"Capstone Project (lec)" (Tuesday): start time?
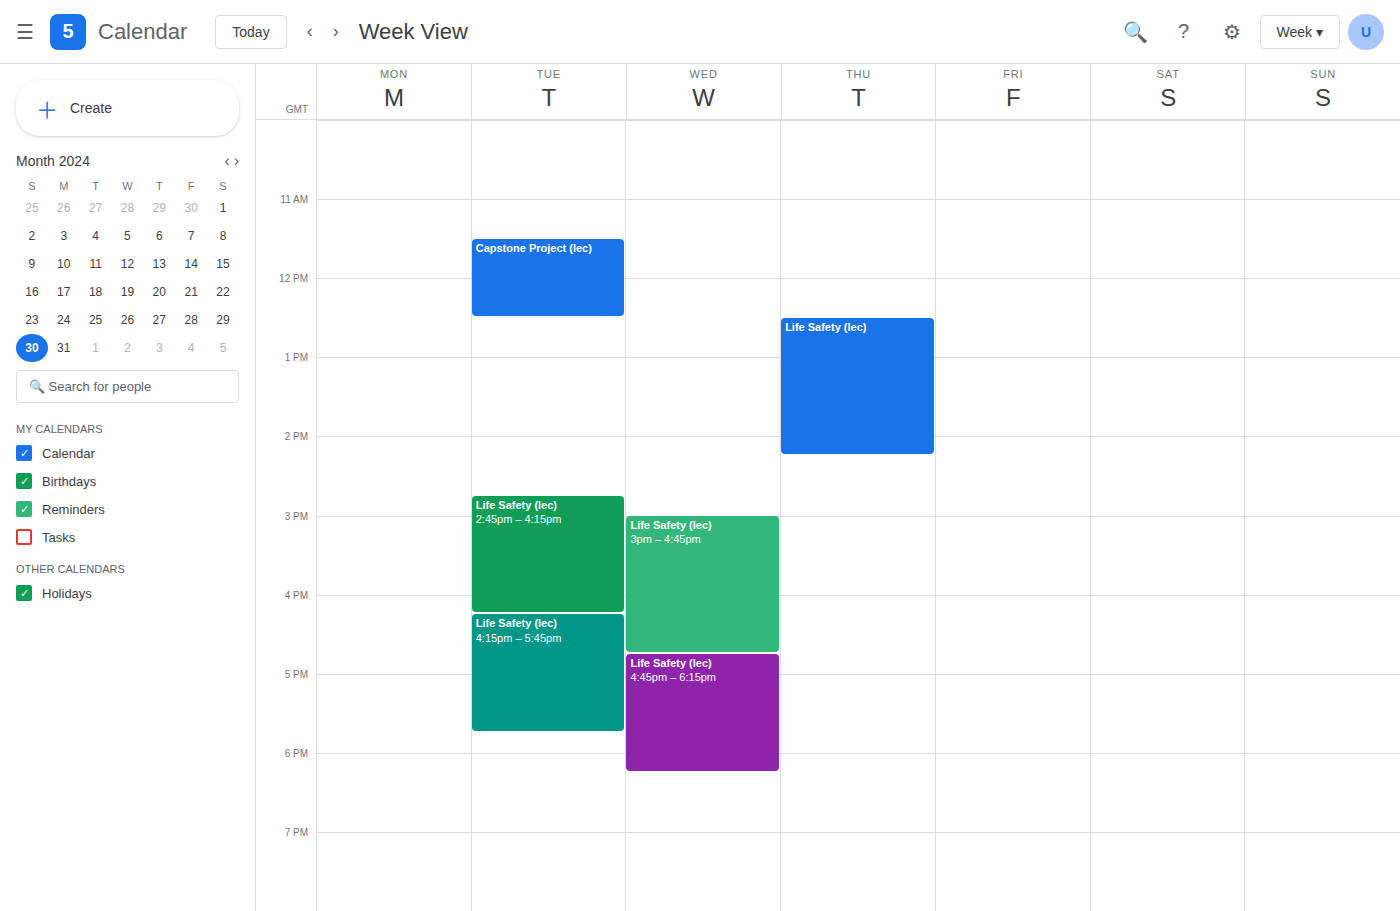
11:30